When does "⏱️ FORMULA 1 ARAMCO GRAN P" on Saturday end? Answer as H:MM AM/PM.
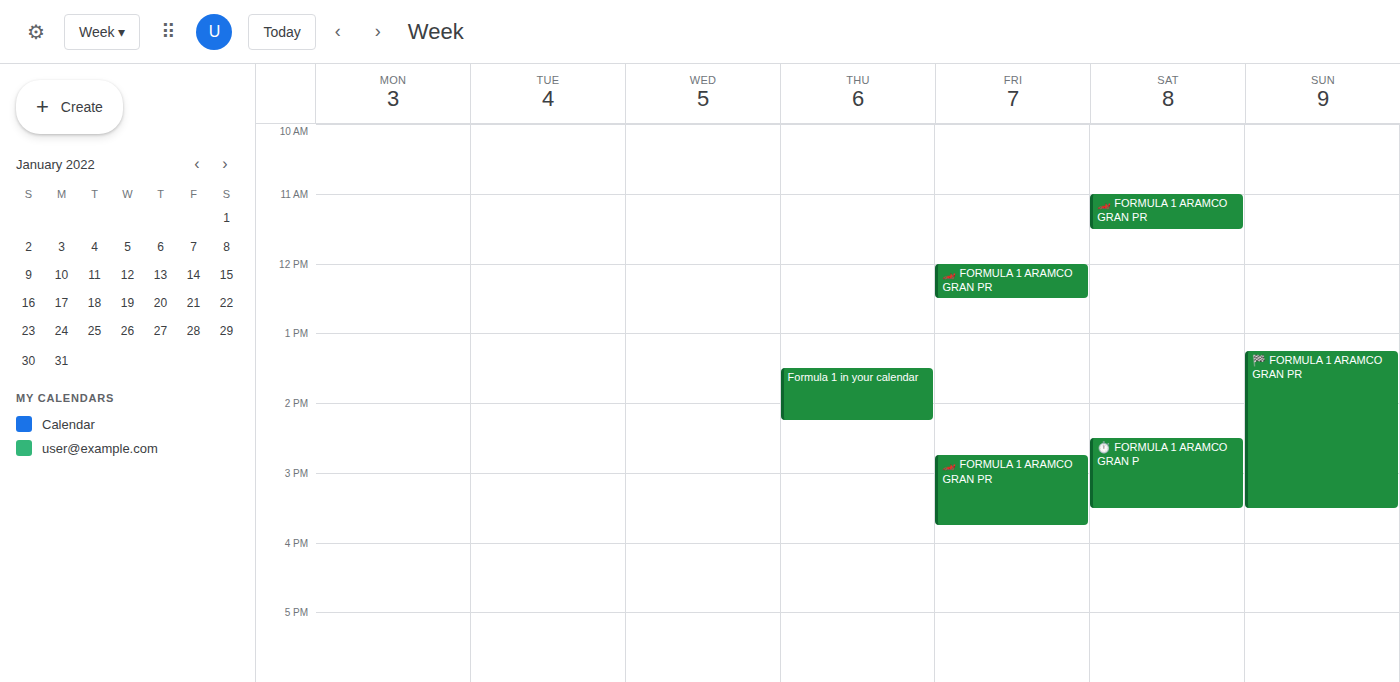
3:30 PM